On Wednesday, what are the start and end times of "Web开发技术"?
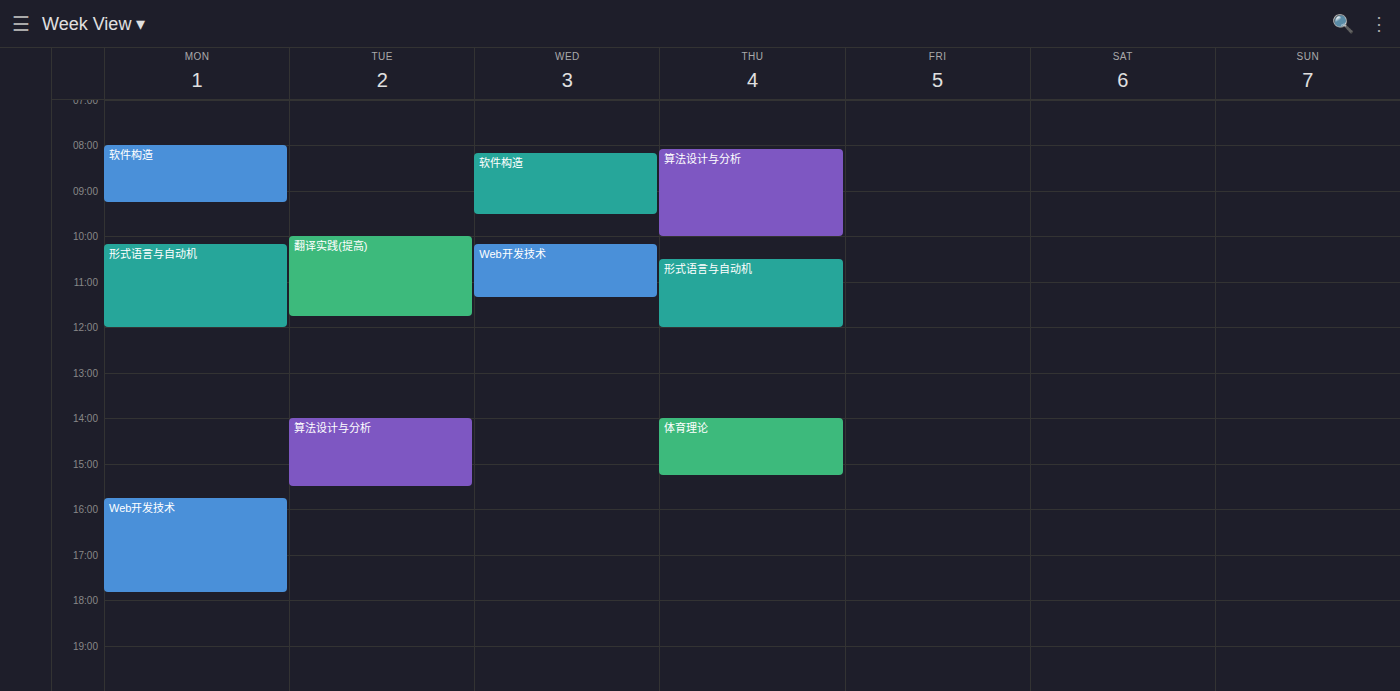
10:10 AM to 11:20 AM